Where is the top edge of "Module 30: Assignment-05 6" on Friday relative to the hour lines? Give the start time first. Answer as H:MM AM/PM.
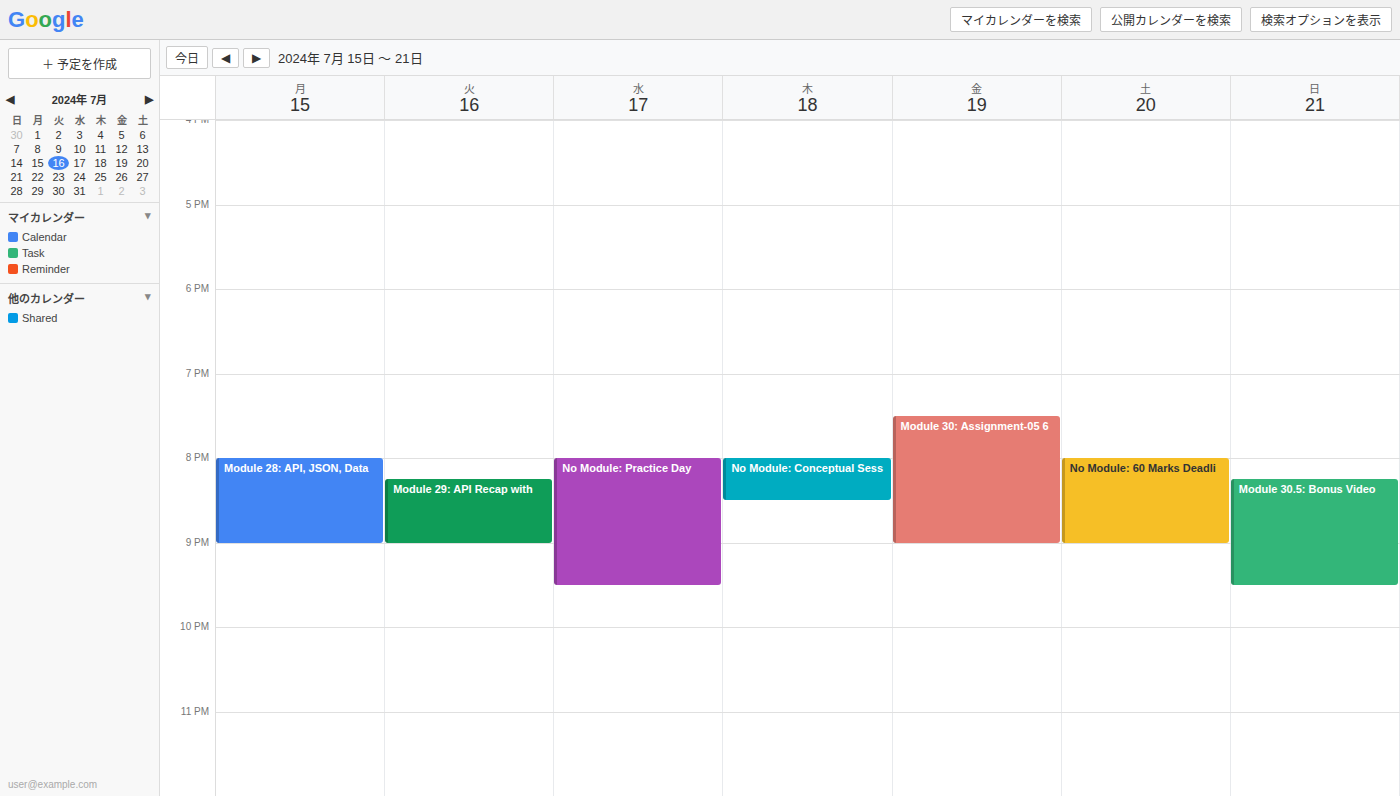
7:30 PM -- halfway between the 7 PM and 8 PM lines.